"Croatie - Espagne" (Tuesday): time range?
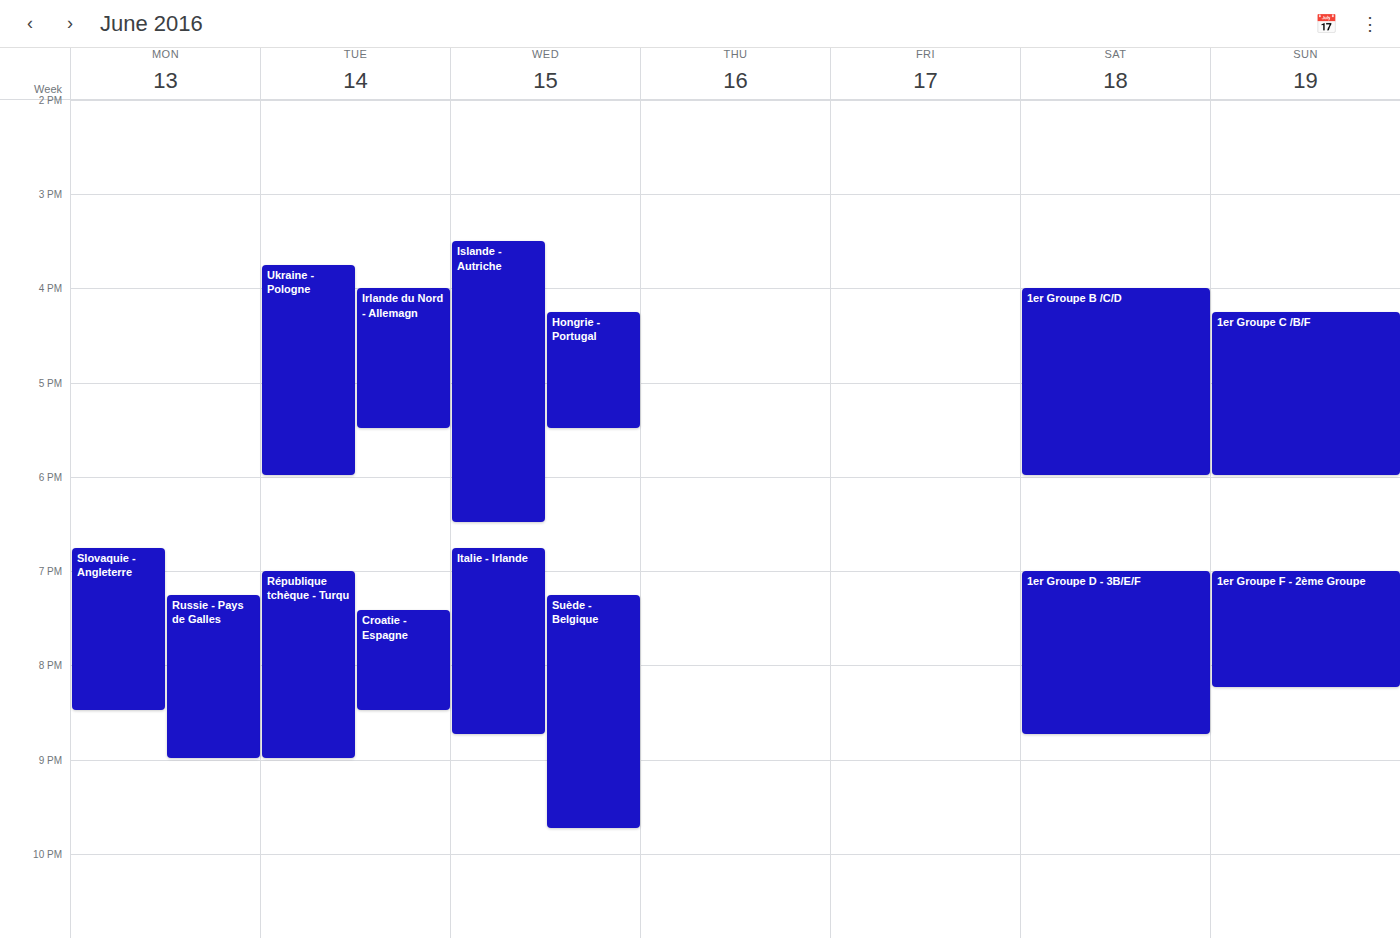
19:25 to 20:30